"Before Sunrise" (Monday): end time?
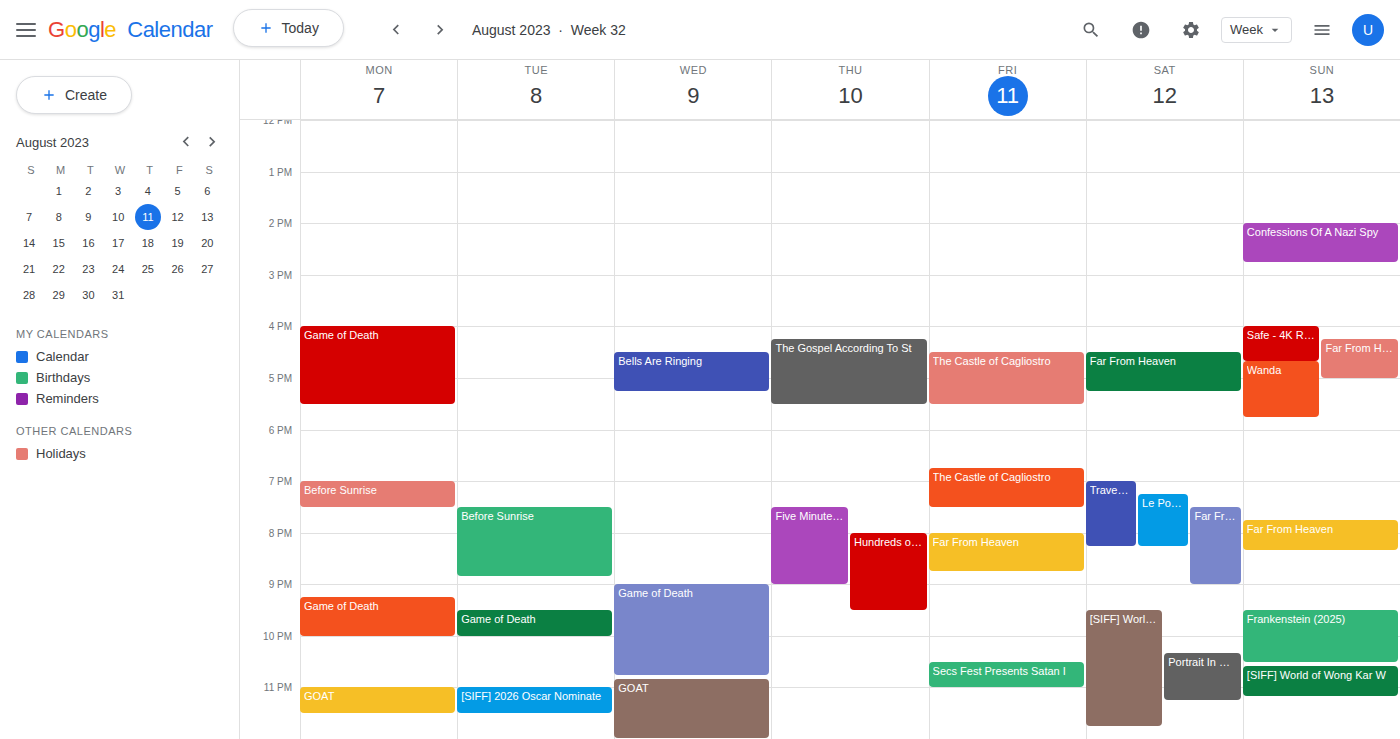
7:30 PM